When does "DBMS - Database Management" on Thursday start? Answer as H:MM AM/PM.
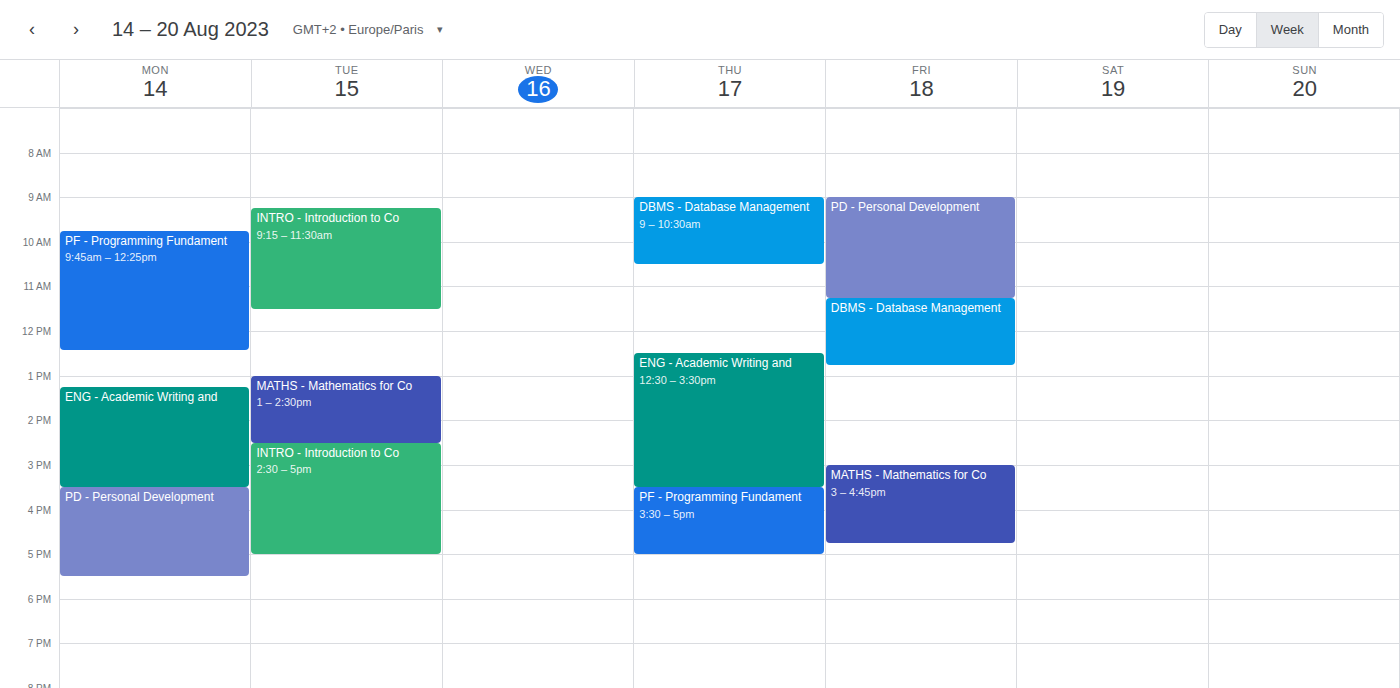
9:00 AM